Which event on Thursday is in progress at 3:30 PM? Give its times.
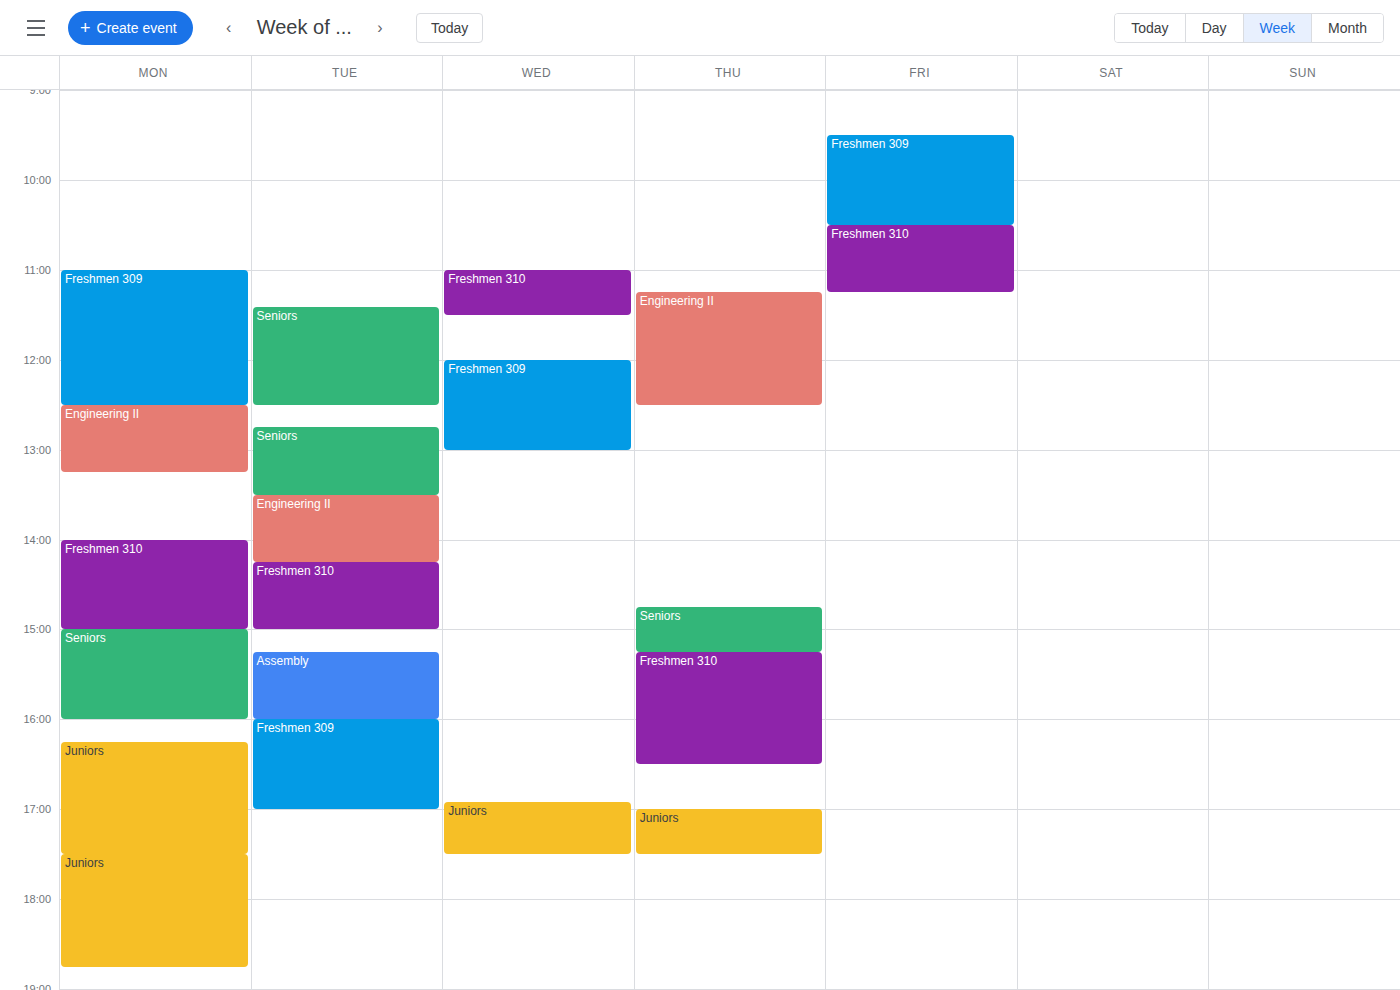
"Freshmen 310", 3:15 PM to 4:30 PM